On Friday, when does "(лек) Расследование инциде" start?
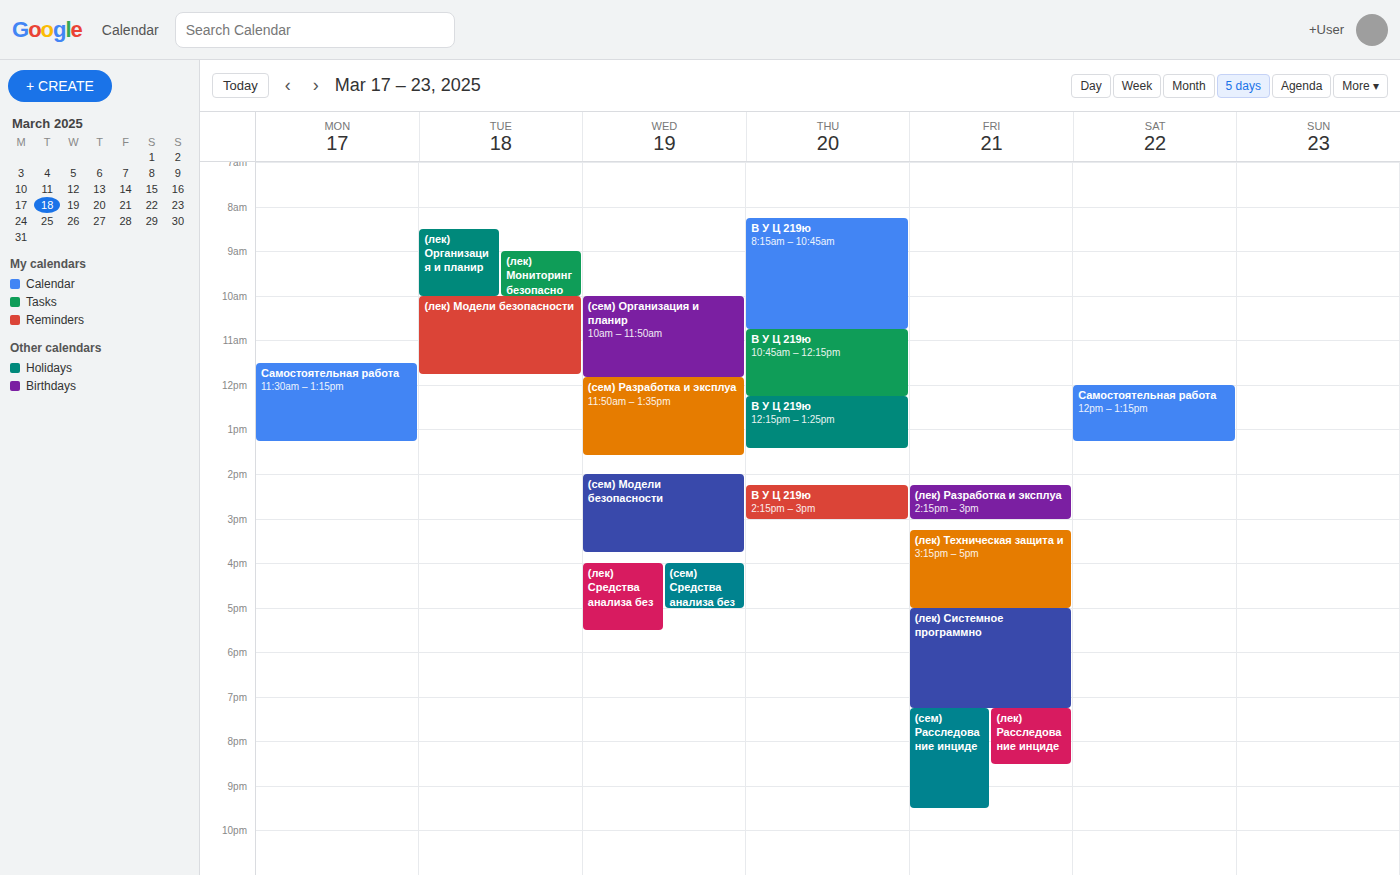
7:15 PM